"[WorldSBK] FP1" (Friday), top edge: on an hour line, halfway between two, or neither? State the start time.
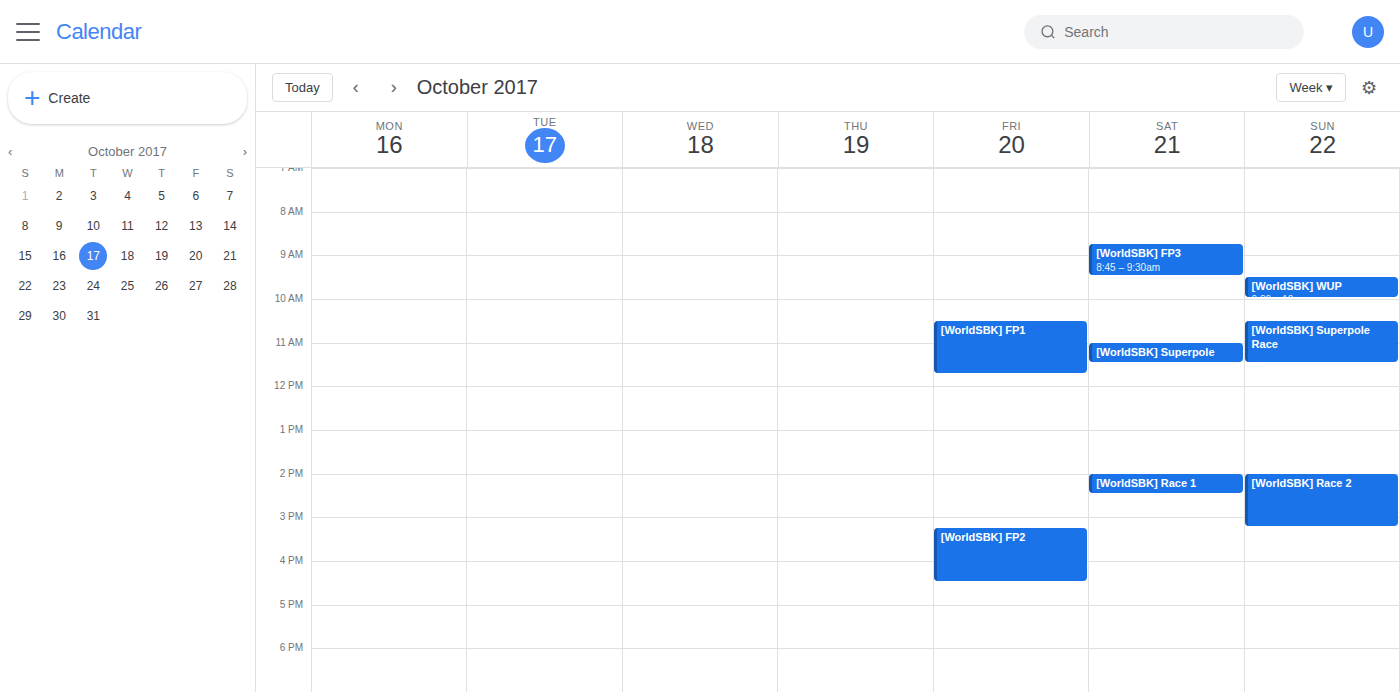
10:30 AM -- halfway between the 10 AM and 11 AM lines.